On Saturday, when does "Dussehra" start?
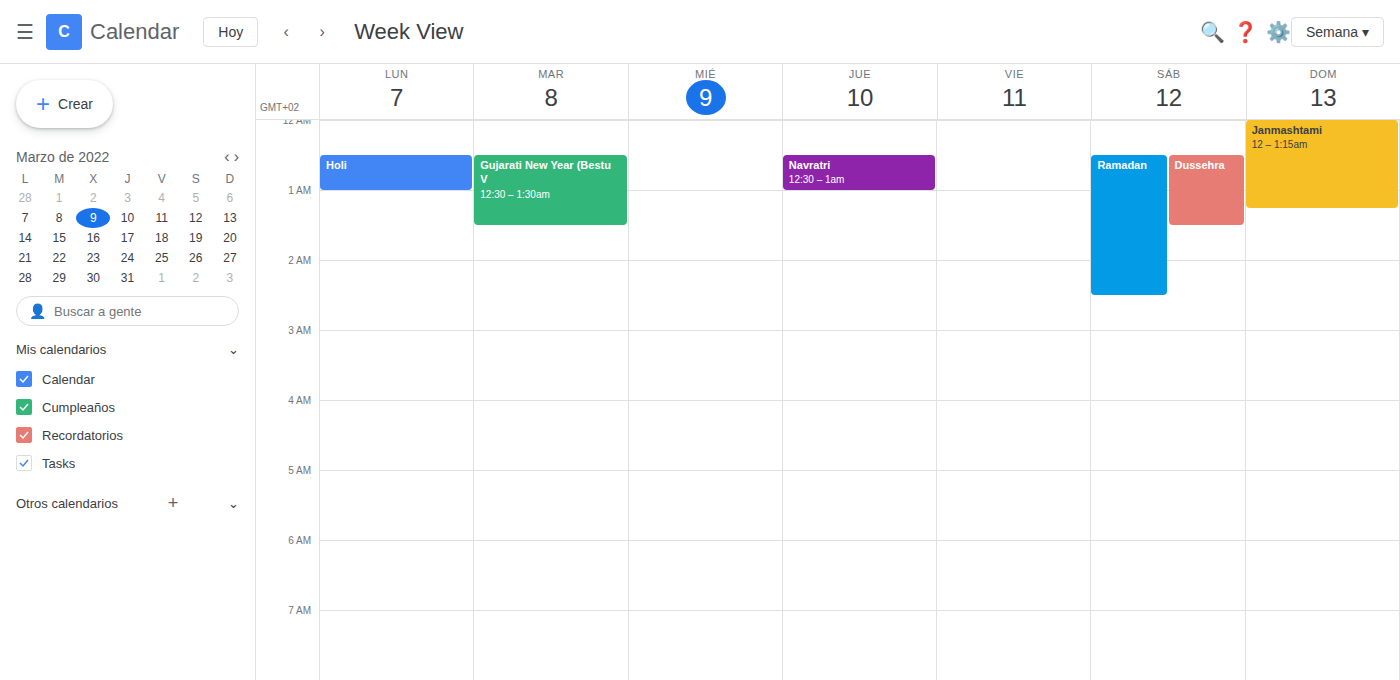
12:30 AM